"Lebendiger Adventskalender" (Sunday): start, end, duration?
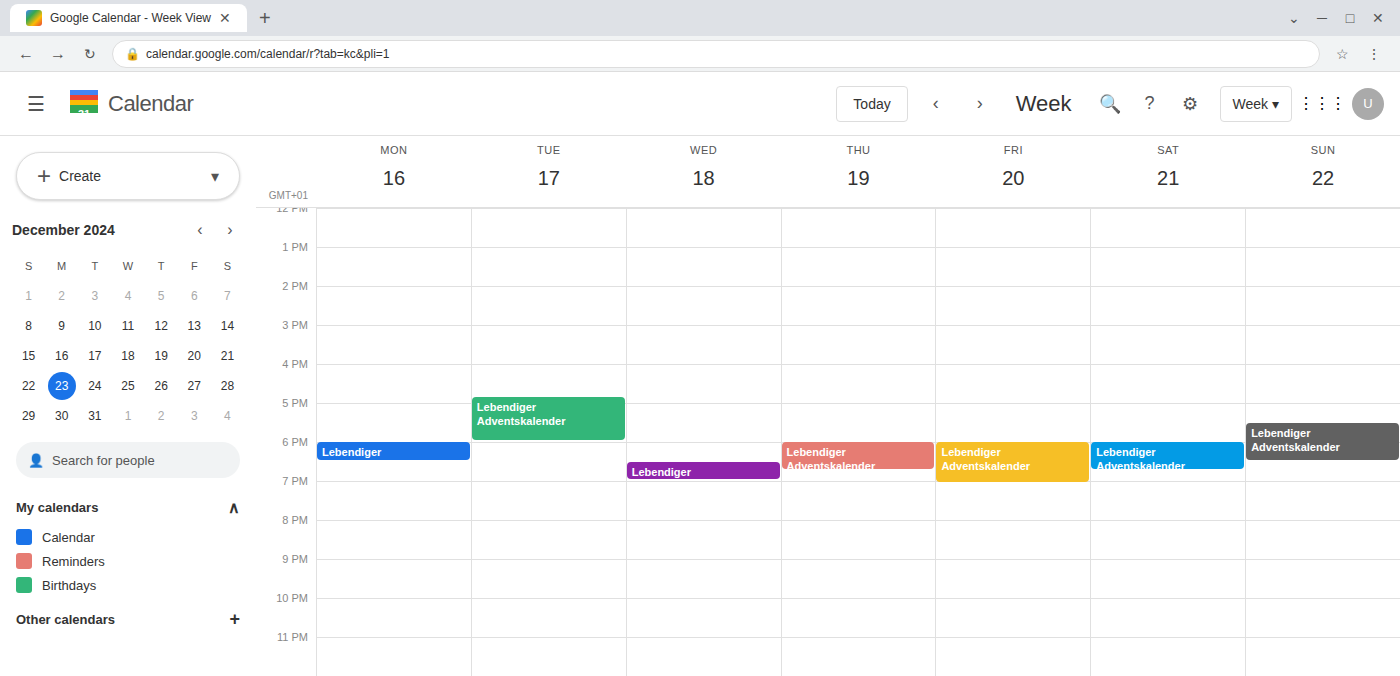
17:30 to 18:30, 1 hour